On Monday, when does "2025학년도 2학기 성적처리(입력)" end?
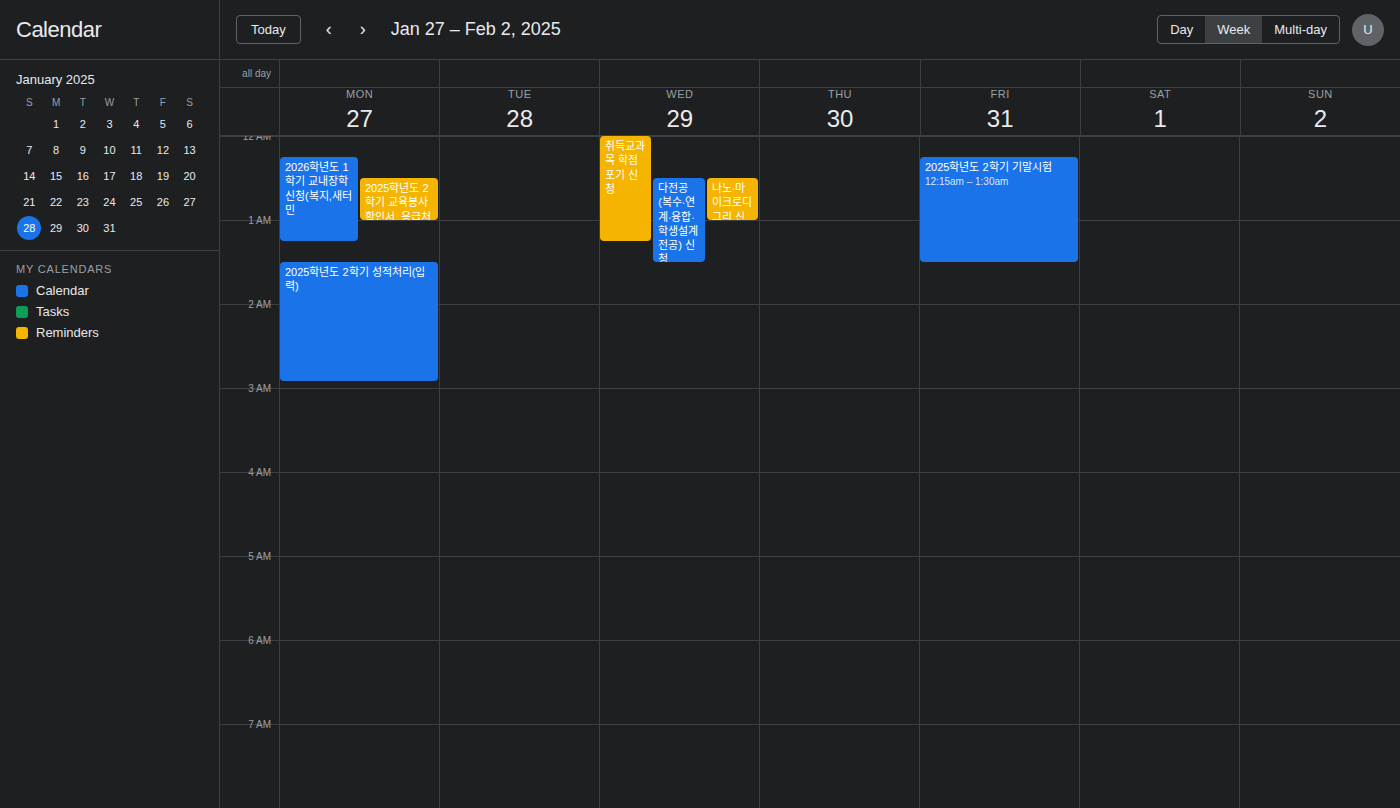
2:55 AM